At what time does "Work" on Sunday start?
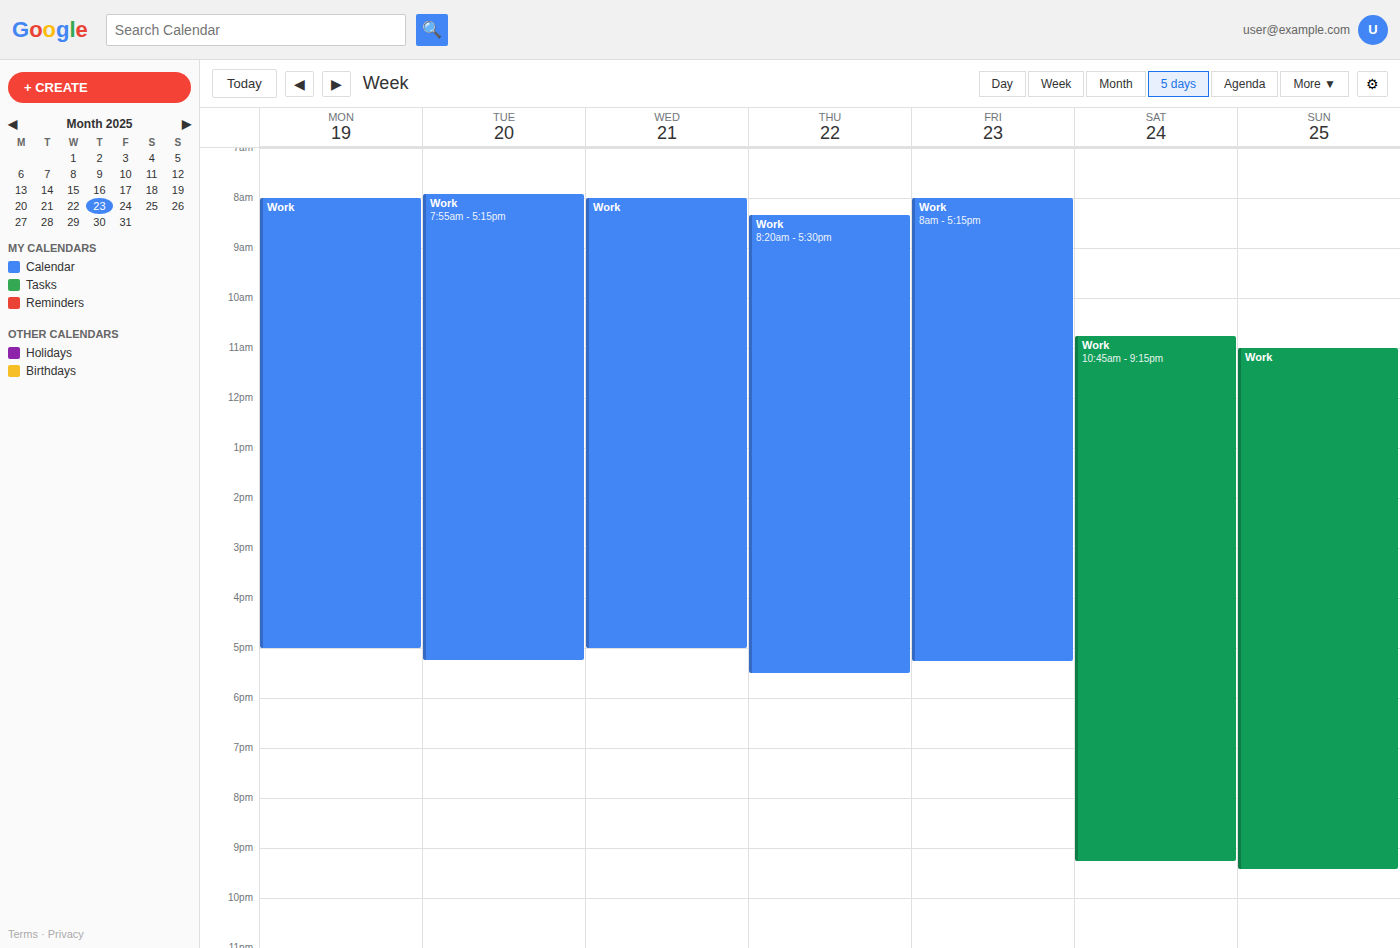
11:00 AM